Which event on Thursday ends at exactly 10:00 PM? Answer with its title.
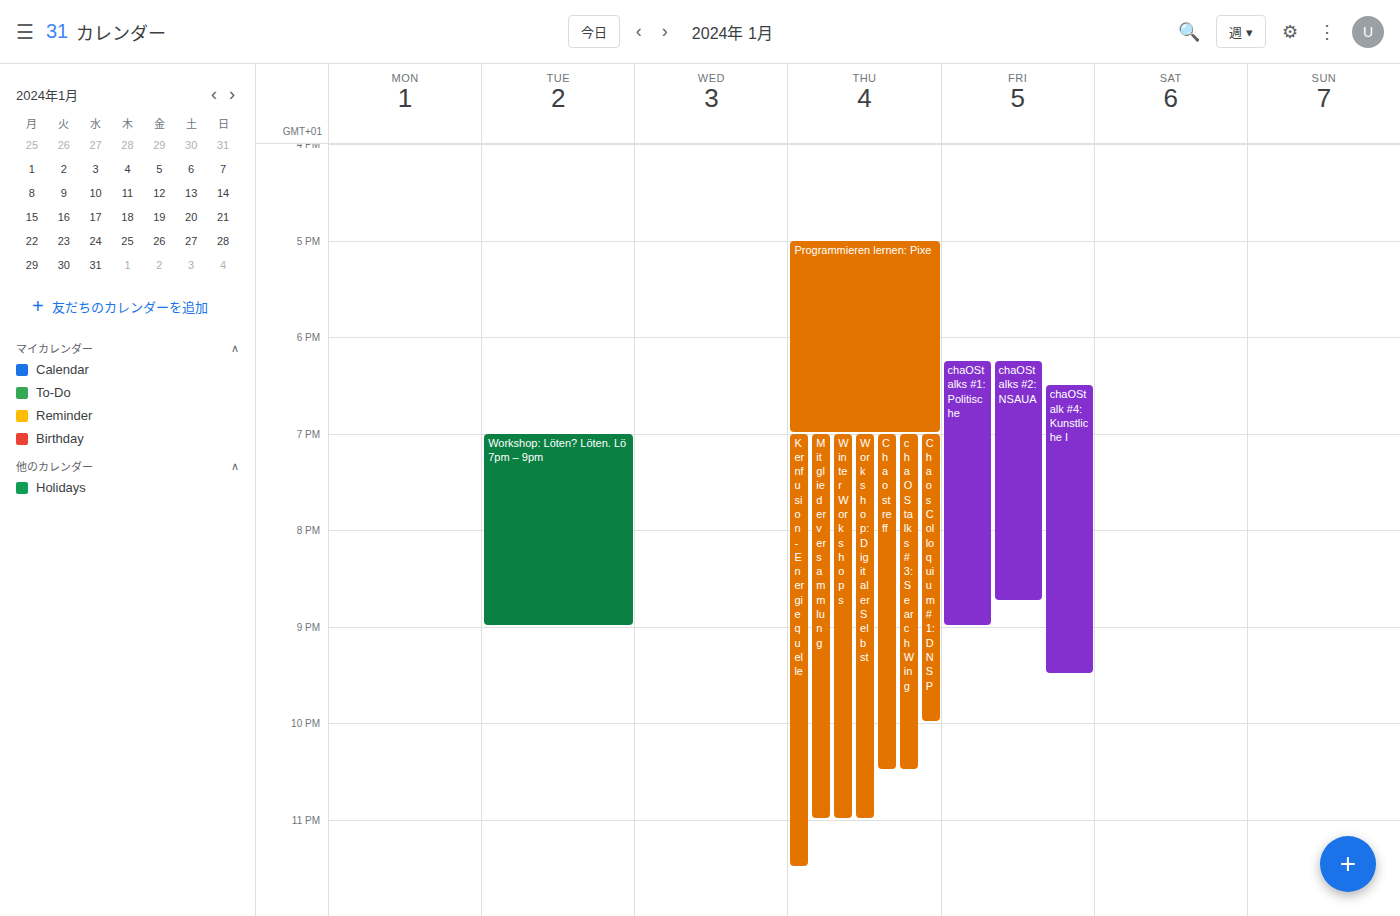
"Chaos Colloquium #1: DNS P"